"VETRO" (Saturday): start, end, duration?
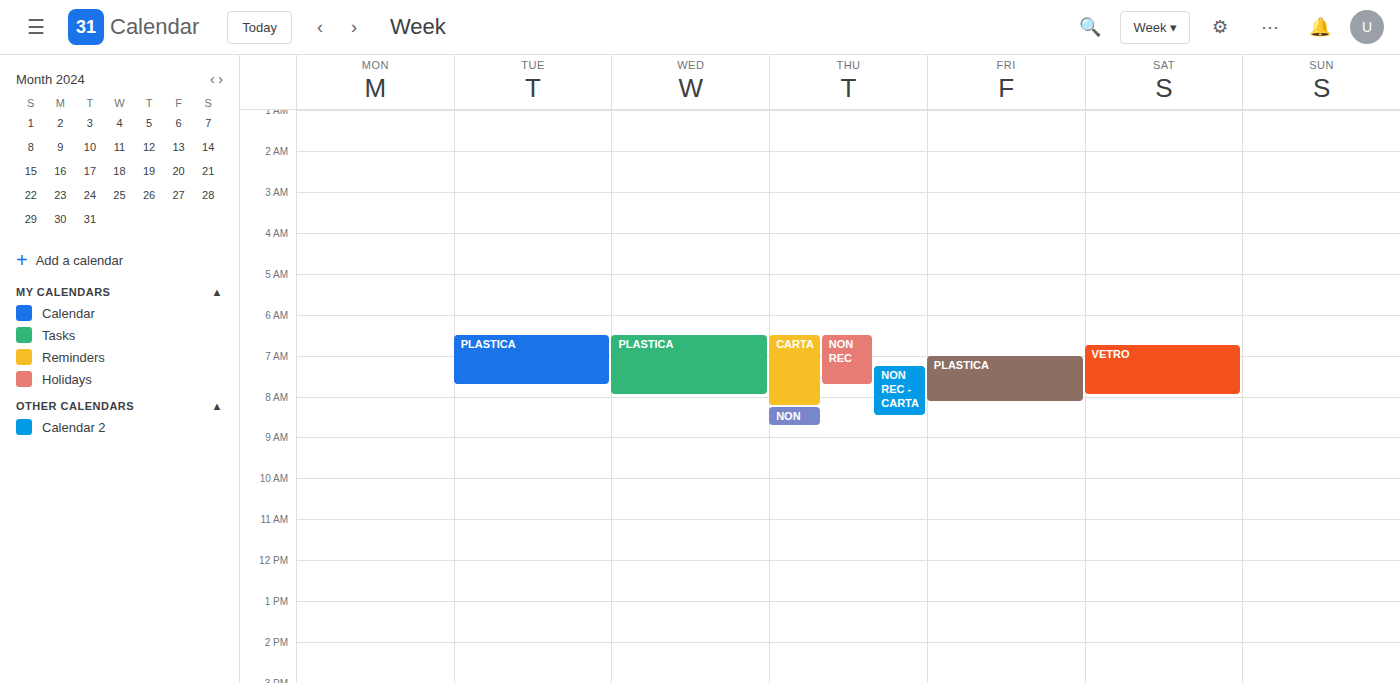
6:45 AM to 8:00 AM, 1 hour 15 minutes